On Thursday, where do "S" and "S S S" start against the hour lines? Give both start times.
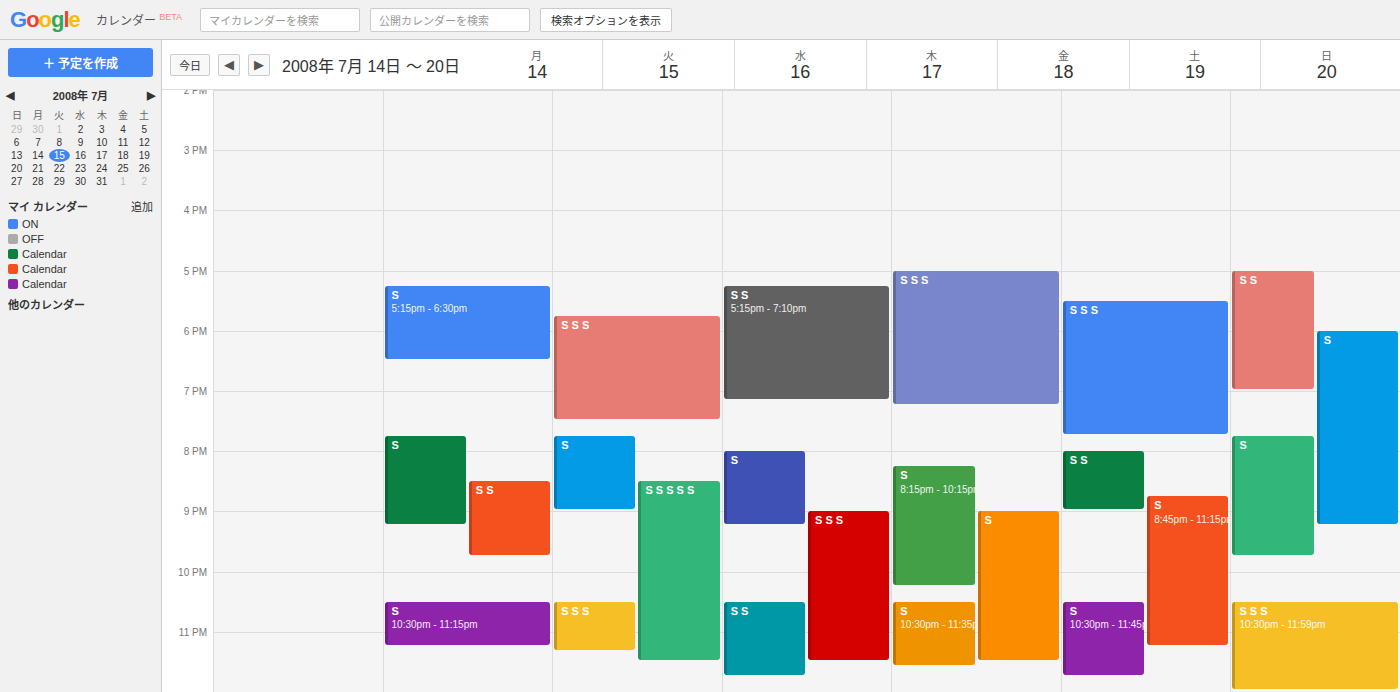
"S": 8:00 PM, exactly on the 8 PM line. "S S S": 9:00 PM, exactly on the 9 PM line.